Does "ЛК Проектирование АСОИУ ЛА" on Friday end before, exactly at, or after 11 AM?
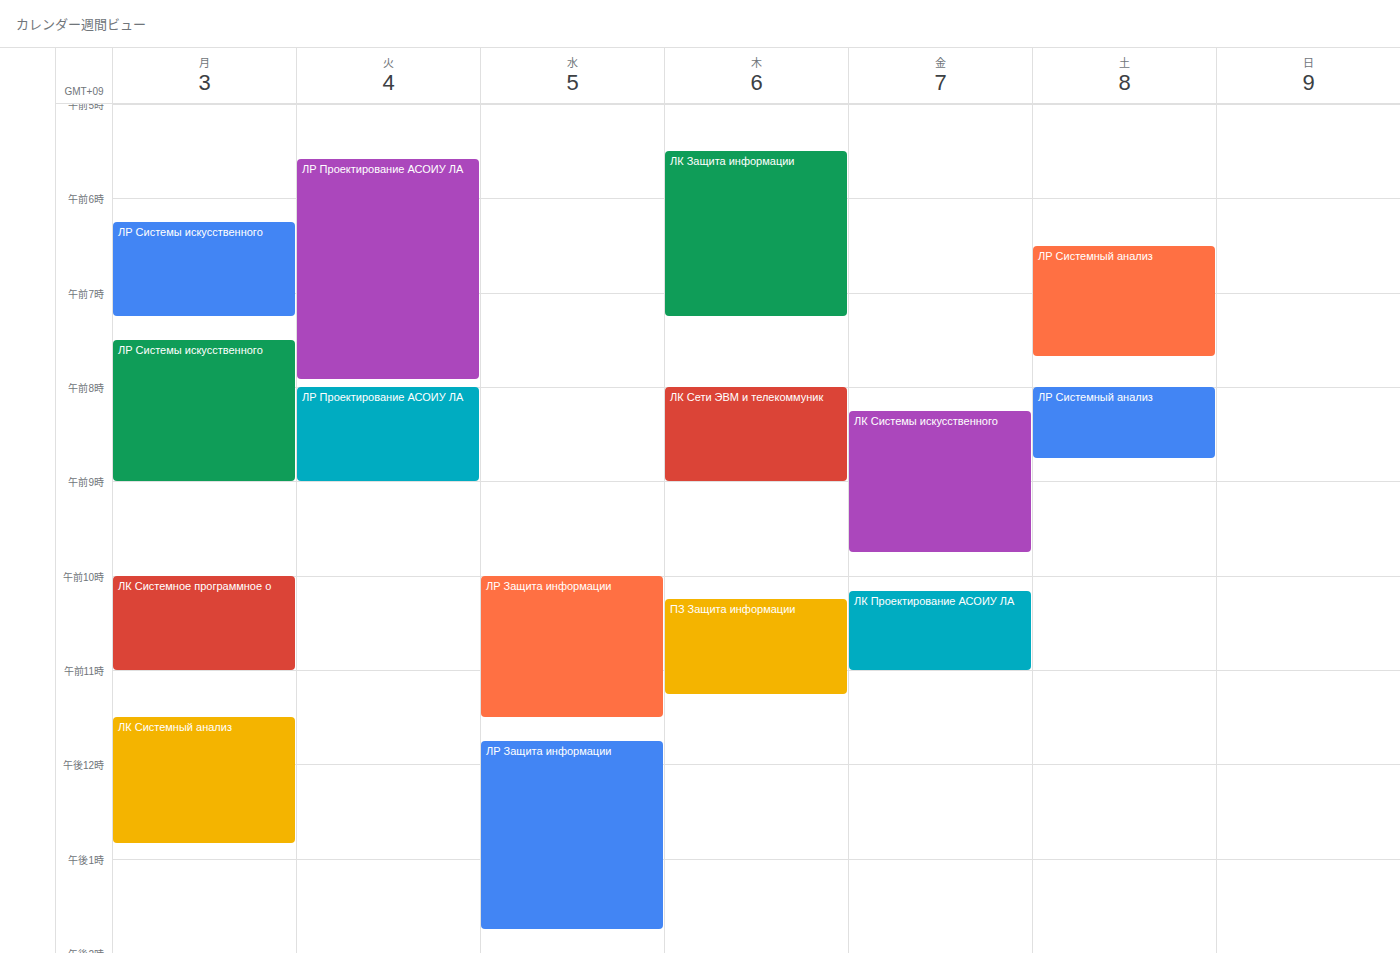
11:00 AM -- exactly at 11 AM, on the 11 AM line.